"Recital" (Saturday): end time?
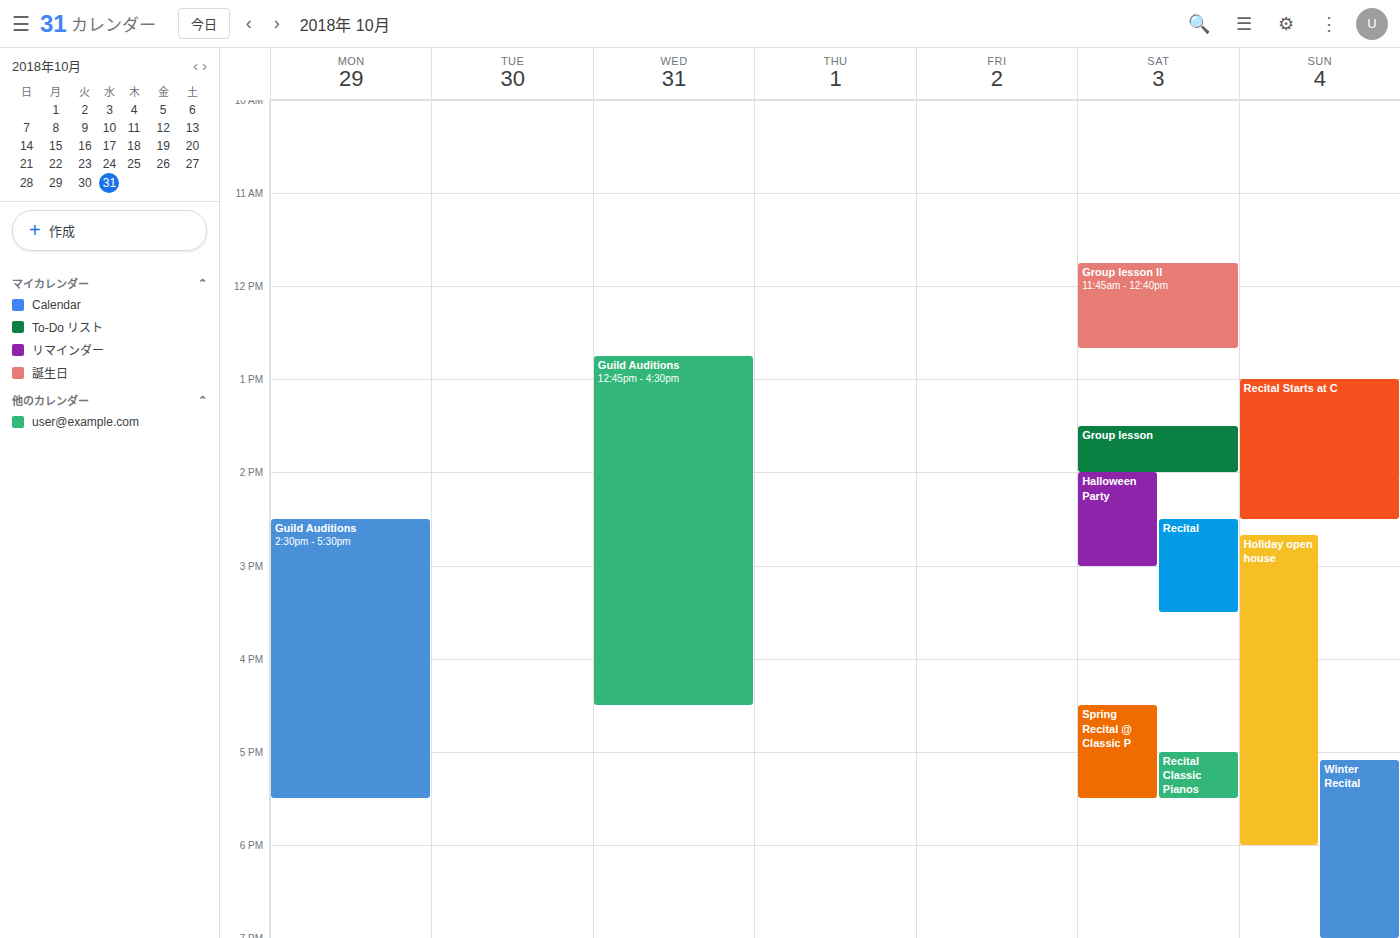
3:30 PM